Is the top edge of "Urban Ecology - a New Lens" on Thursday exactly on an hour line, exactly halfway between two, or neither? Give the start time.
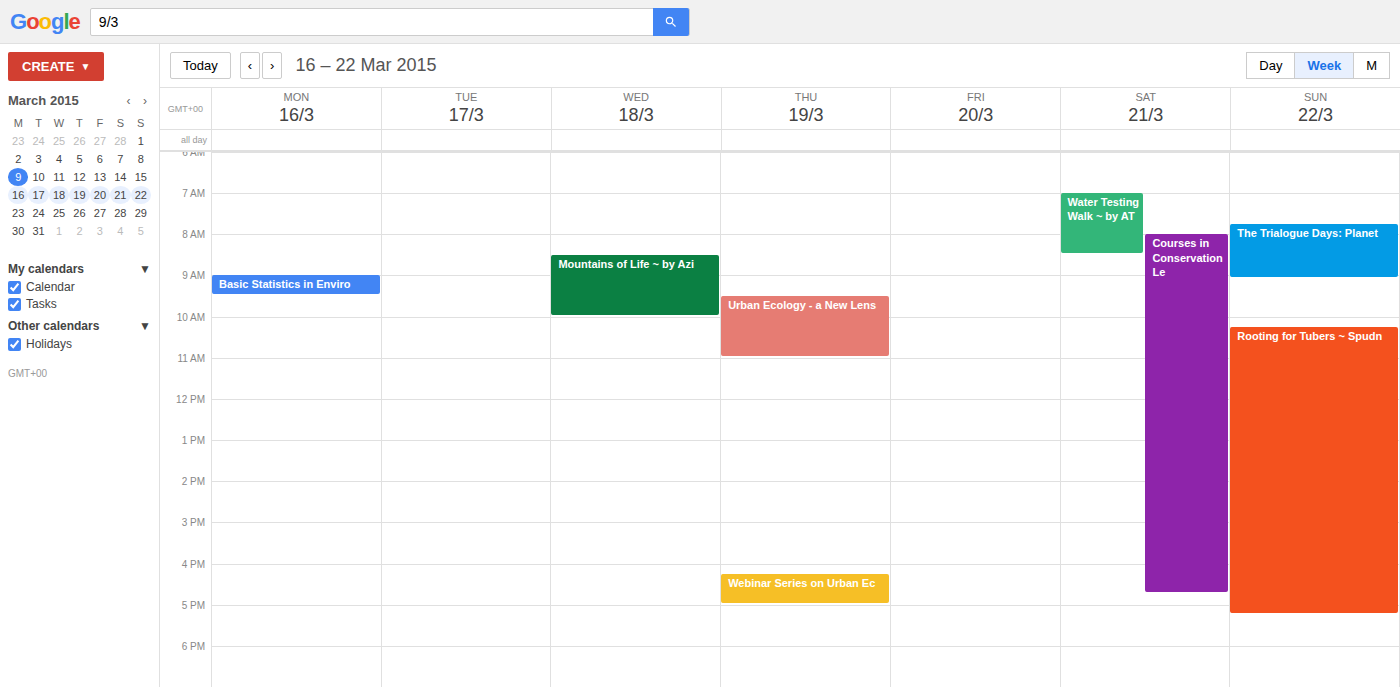
9:30 AM -- halfway between the 9 AM and 10 AM lines.